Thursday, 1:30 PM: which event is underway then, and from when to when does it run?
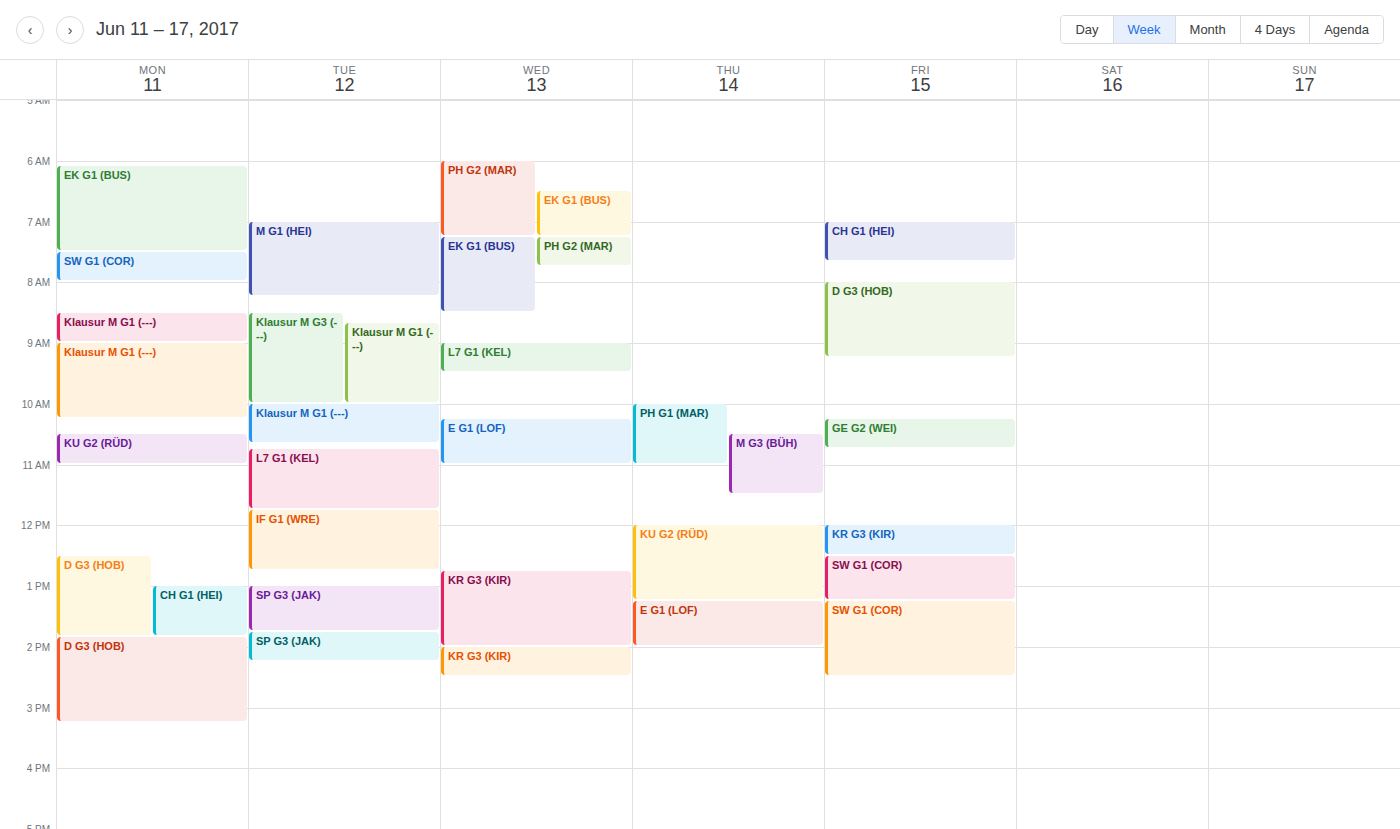
"E G1 (LOF)", 1:15 PM to 2:00 PM